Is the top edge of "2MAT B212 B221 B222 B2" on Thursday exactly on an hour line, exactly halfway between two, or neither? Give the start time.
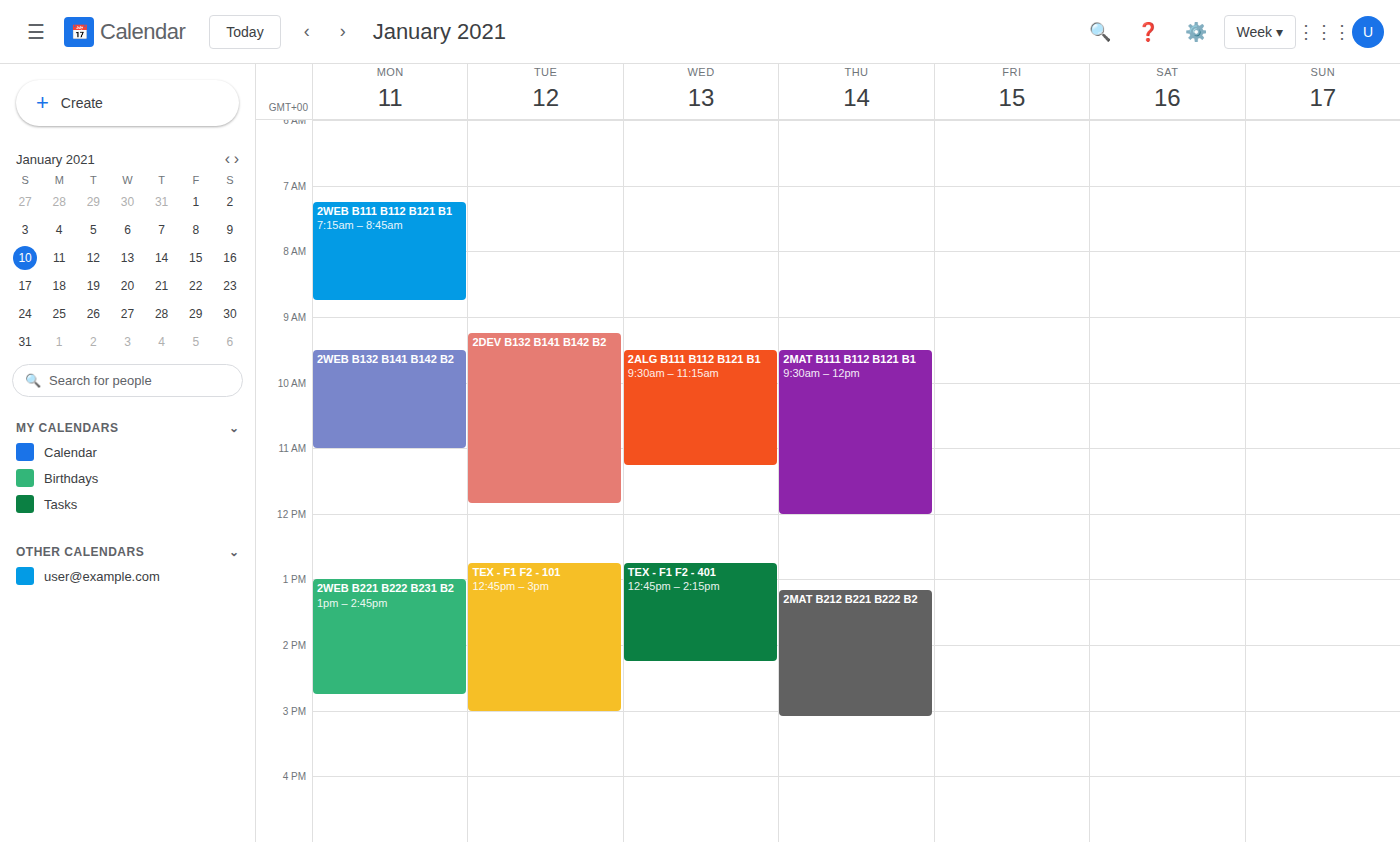
1:10 PM -- neither: 10 minutes below the 1 PM line and 50 minutes above the 2 PM line.